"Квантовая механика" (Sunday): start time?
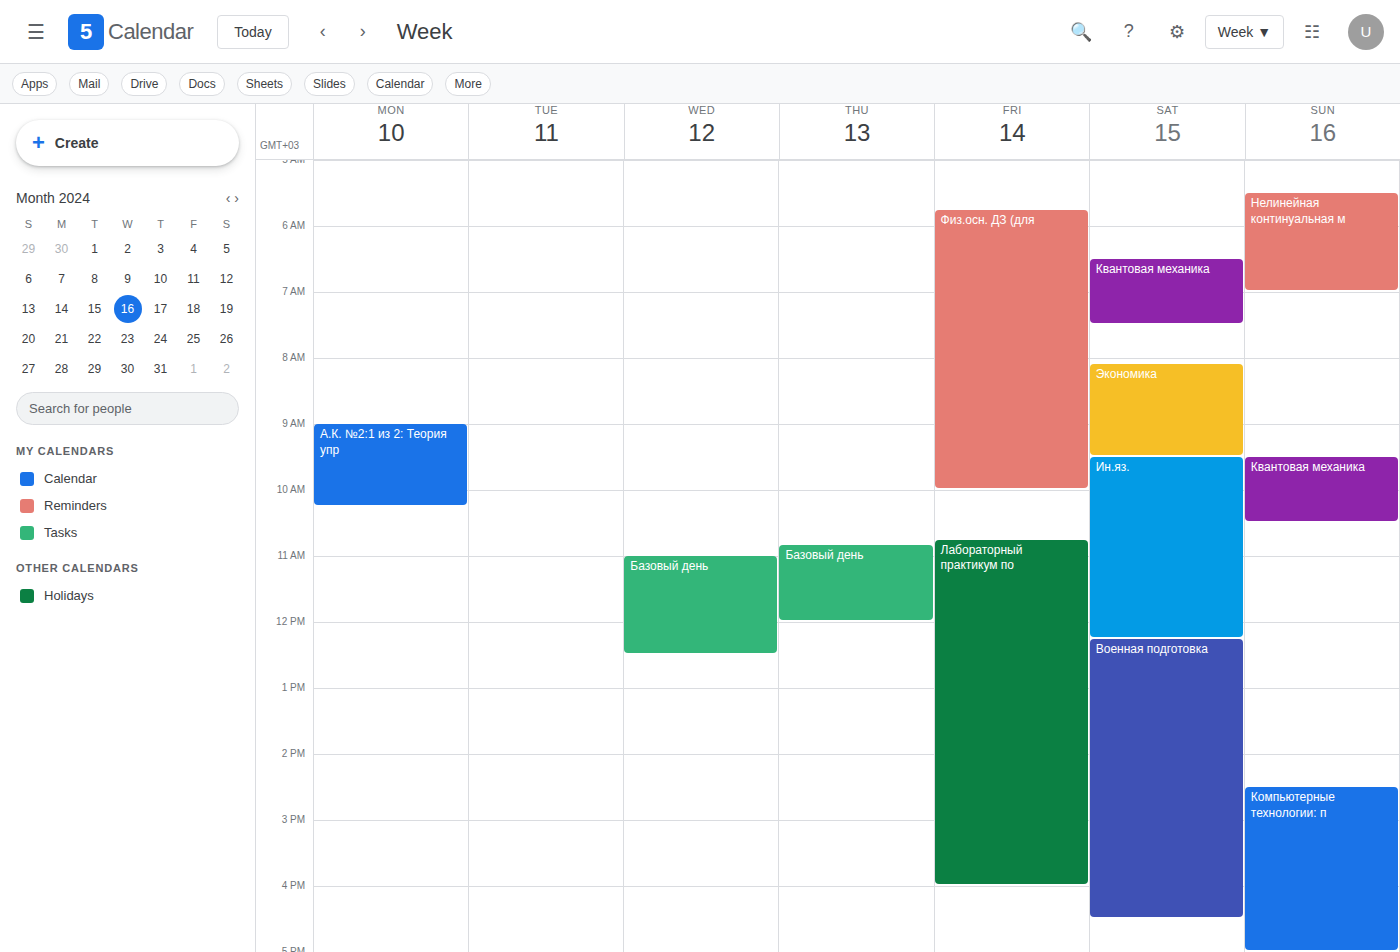
9:30 AM